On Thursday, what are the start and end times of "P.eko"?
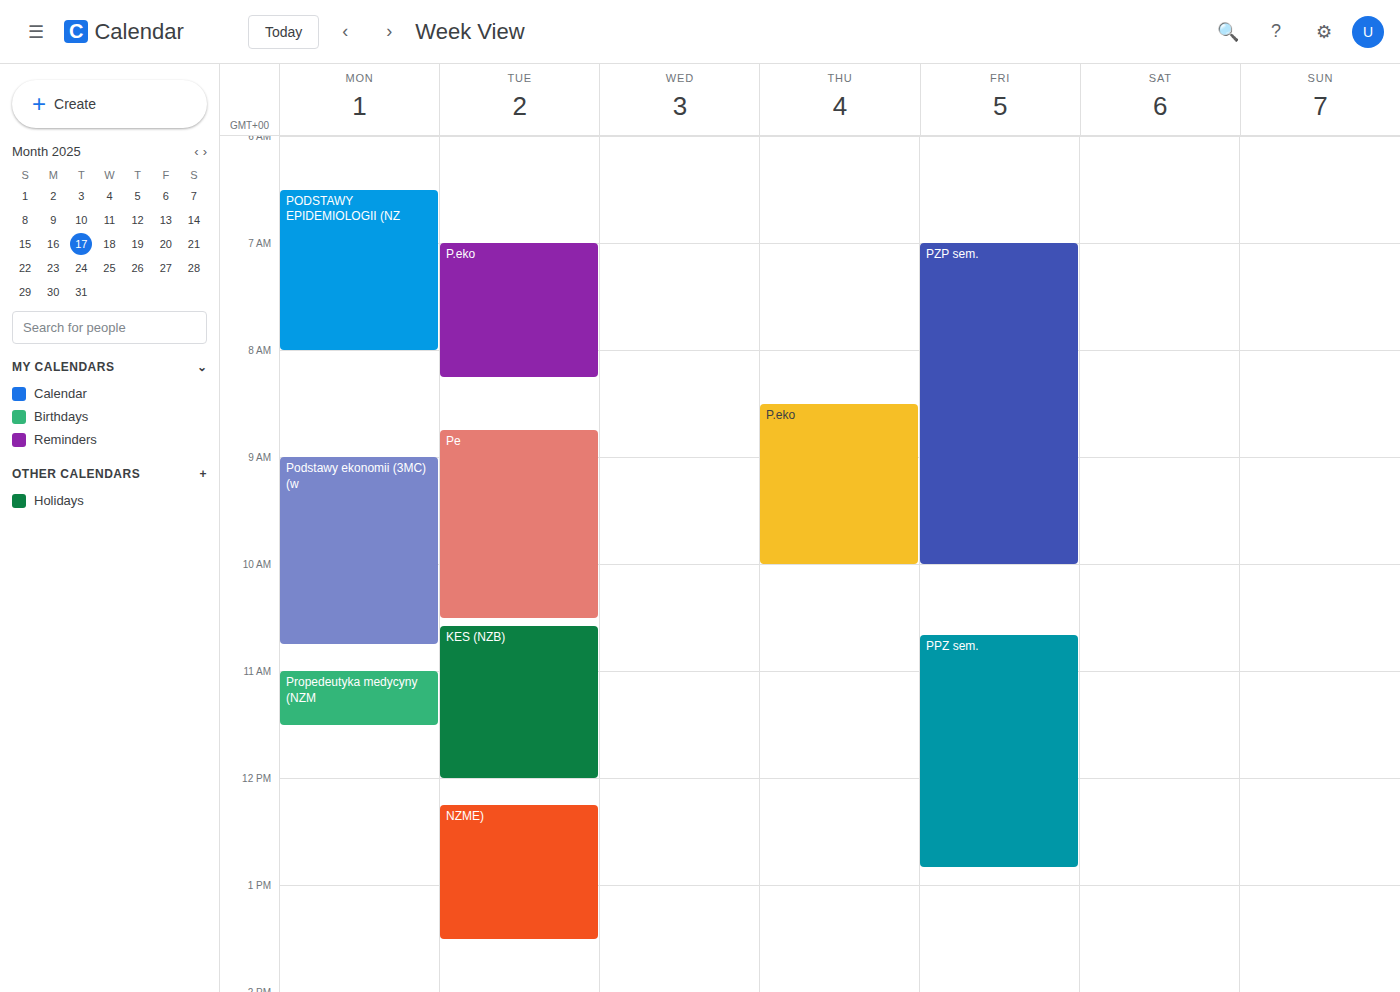
08:30 to 10:00